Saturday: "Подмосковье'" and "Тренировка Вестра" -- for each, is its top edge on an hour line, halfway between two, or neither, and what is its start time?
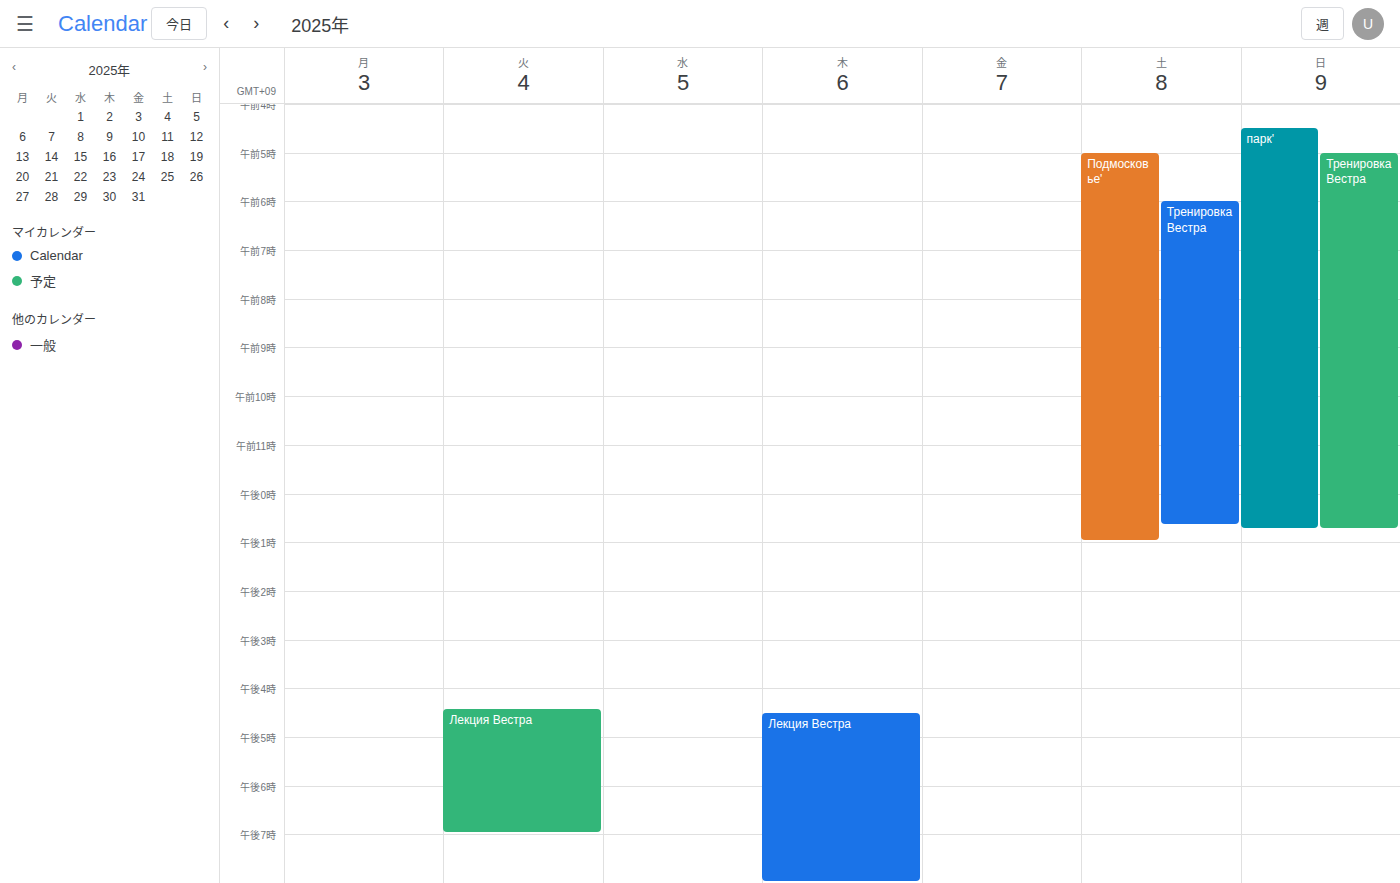
"Подмосковье'": 5:00 AM, exactly on the 5 AM line. "Тренировка Вестра": 6:00 AM, exactly on the 6 AM line.